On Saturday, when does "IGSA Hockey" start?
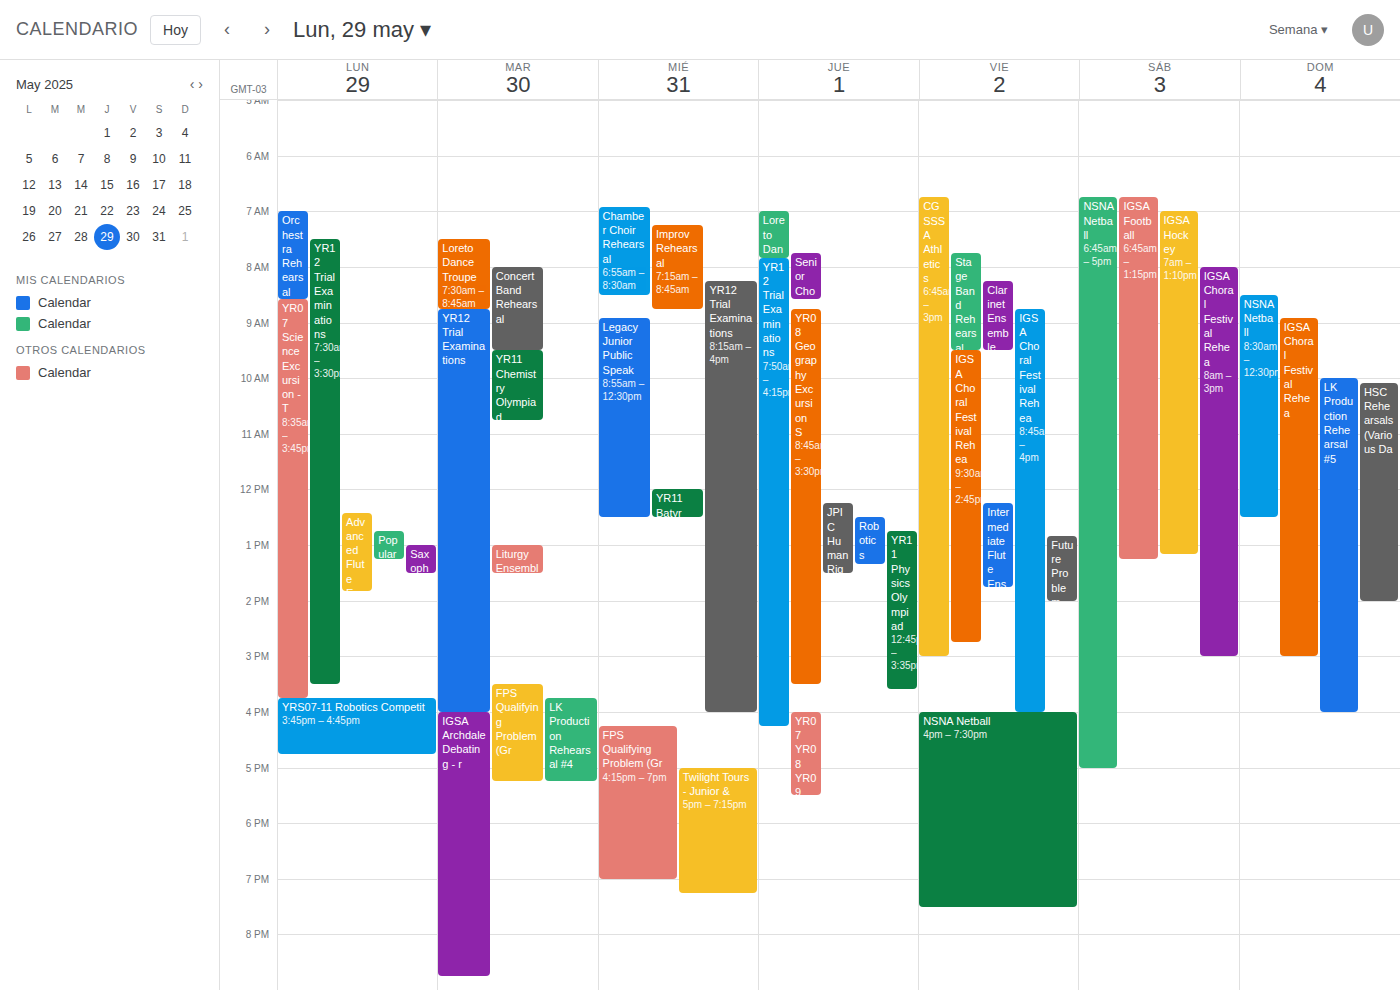
7:00 AM